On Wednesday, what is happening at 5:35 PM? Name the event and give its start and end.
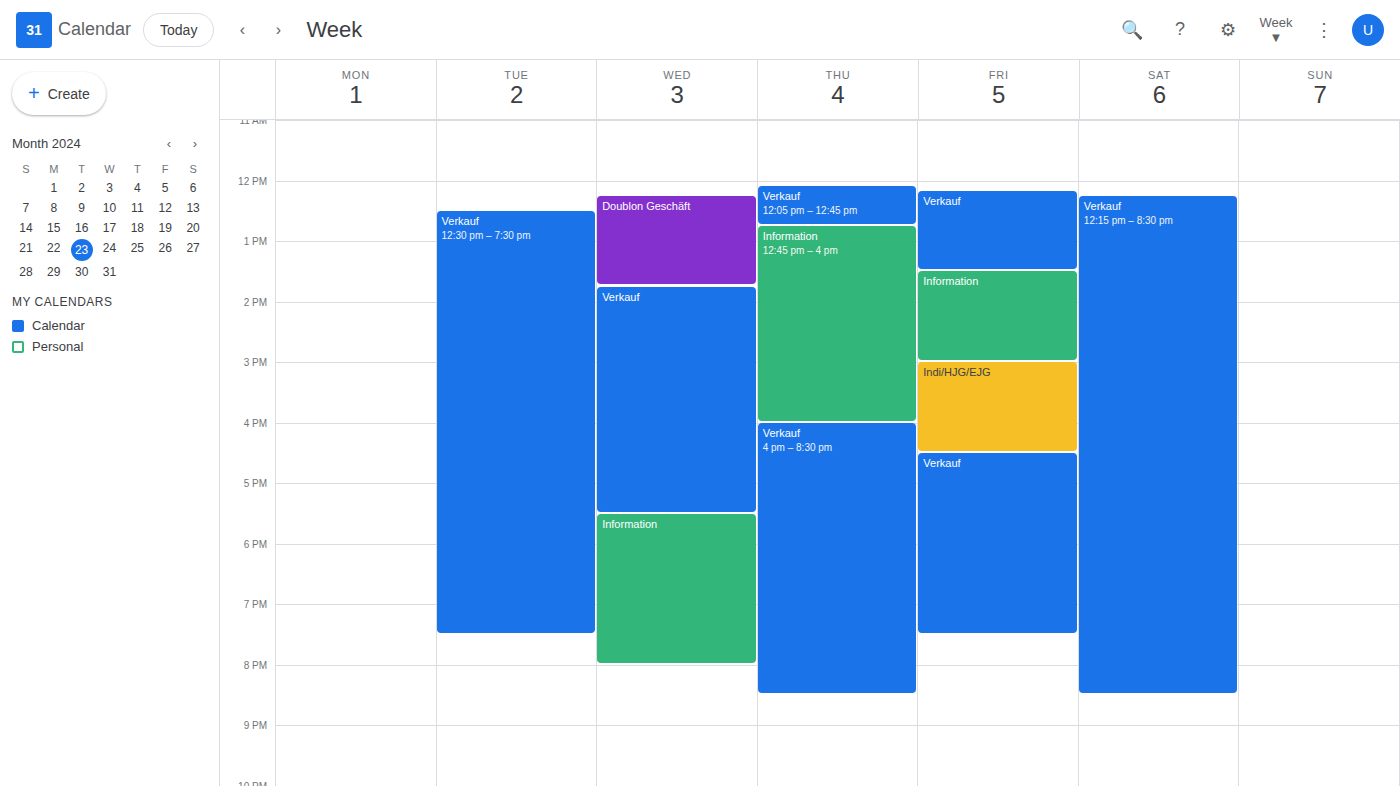
"Information", 5:30 PM to 8:00 PM